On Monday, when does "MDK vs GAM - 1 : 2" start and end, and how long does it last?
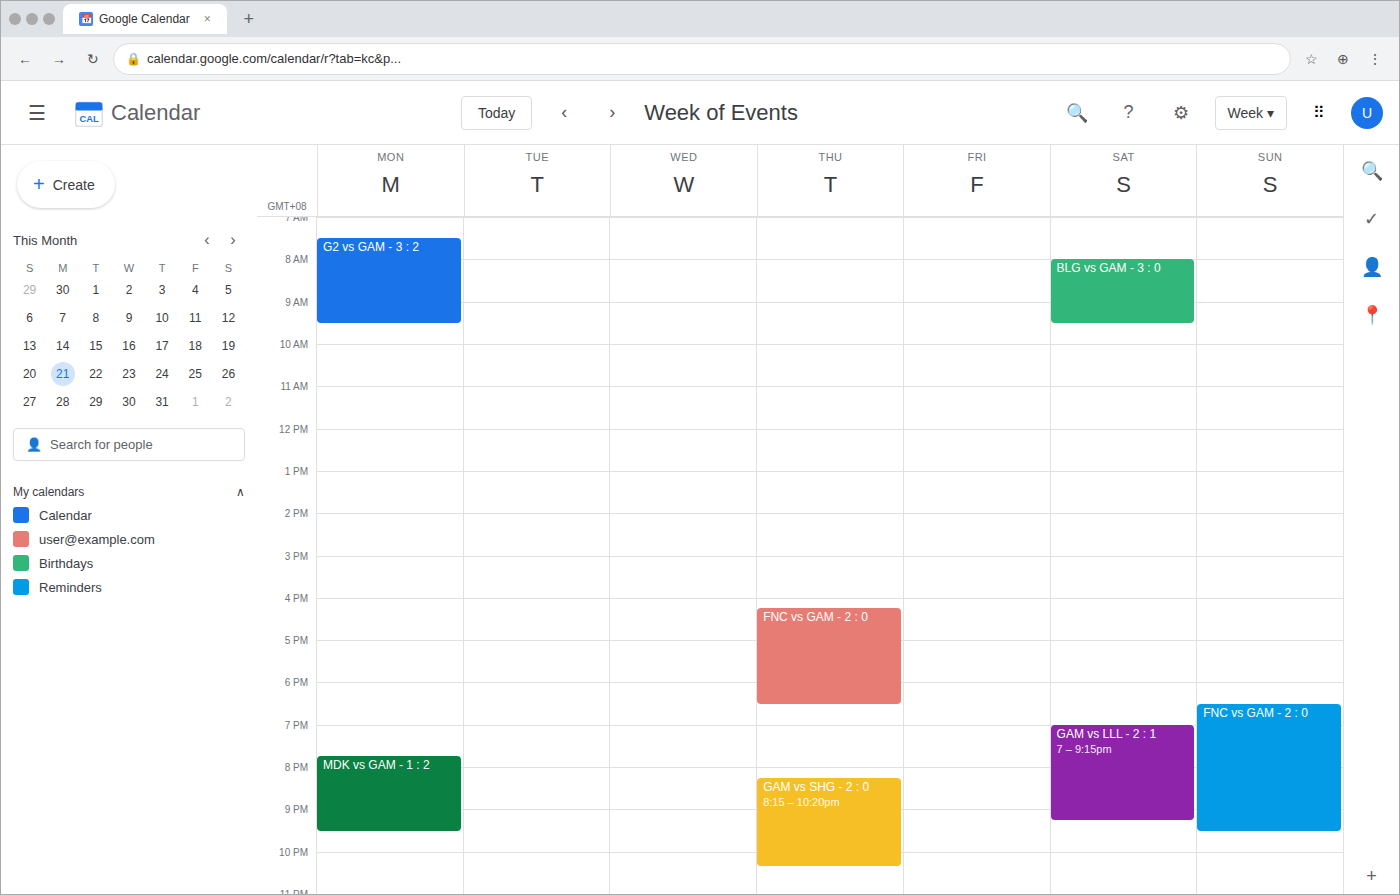
19:45 to 21:30, 1 hour 45 minutes